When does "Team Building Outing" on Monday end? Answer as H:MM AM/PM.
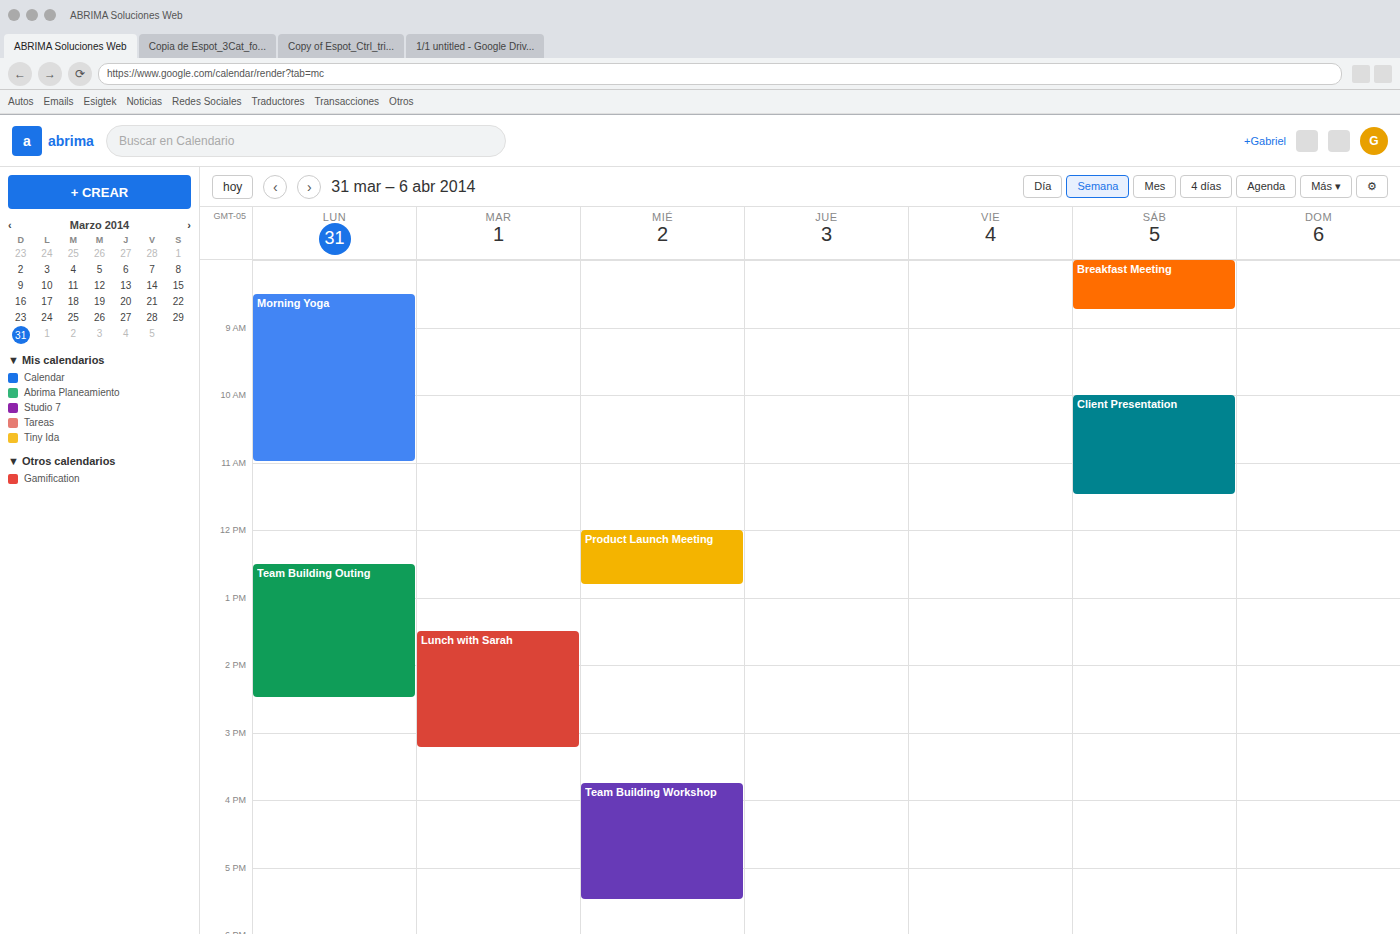
2:30 PM